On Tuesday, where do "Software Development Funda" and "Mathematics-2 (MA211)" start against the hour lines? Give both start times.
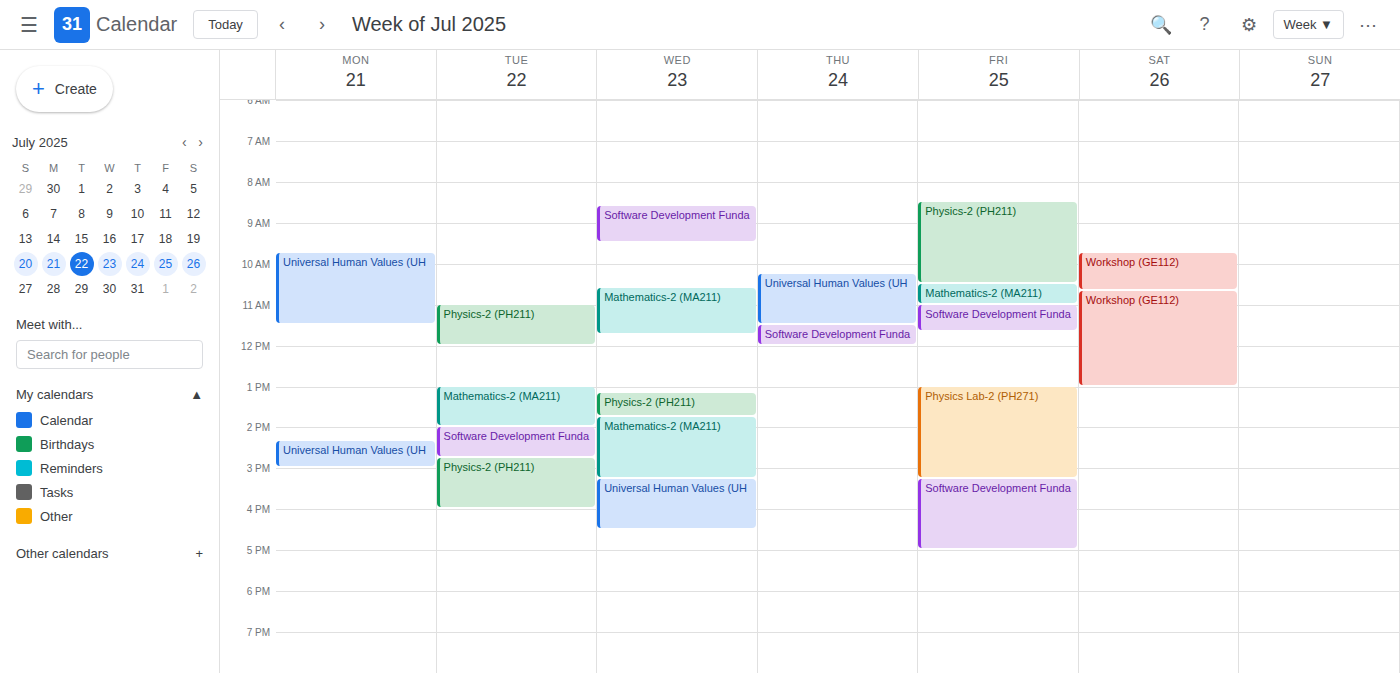
"Software Development Funda": 2:00 PM, exactly on the 2 PM line. "Mathematics-2 (MA211)": 1:00 PM, exactly on the 1 PM line.